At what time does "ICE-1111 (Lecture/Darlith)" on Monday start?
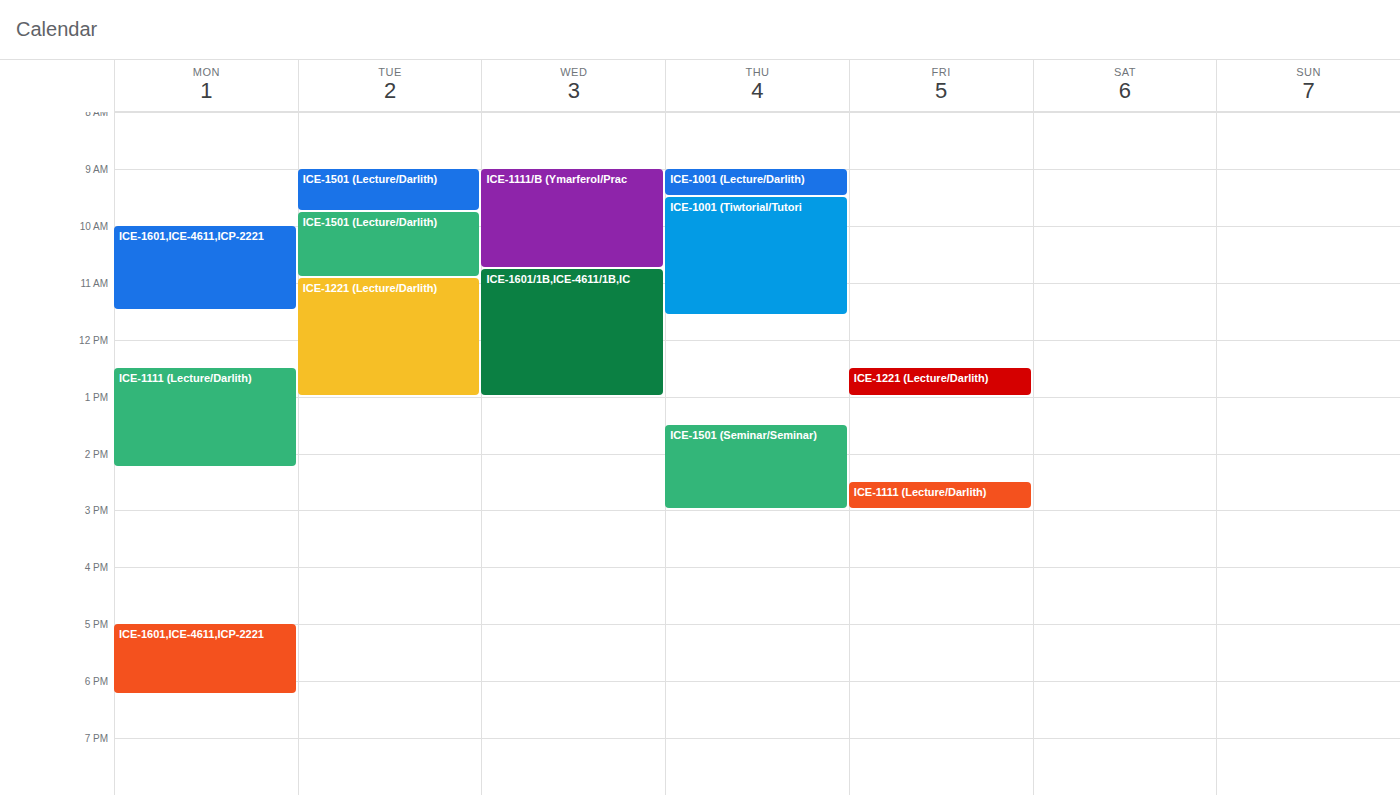
12:30 PM